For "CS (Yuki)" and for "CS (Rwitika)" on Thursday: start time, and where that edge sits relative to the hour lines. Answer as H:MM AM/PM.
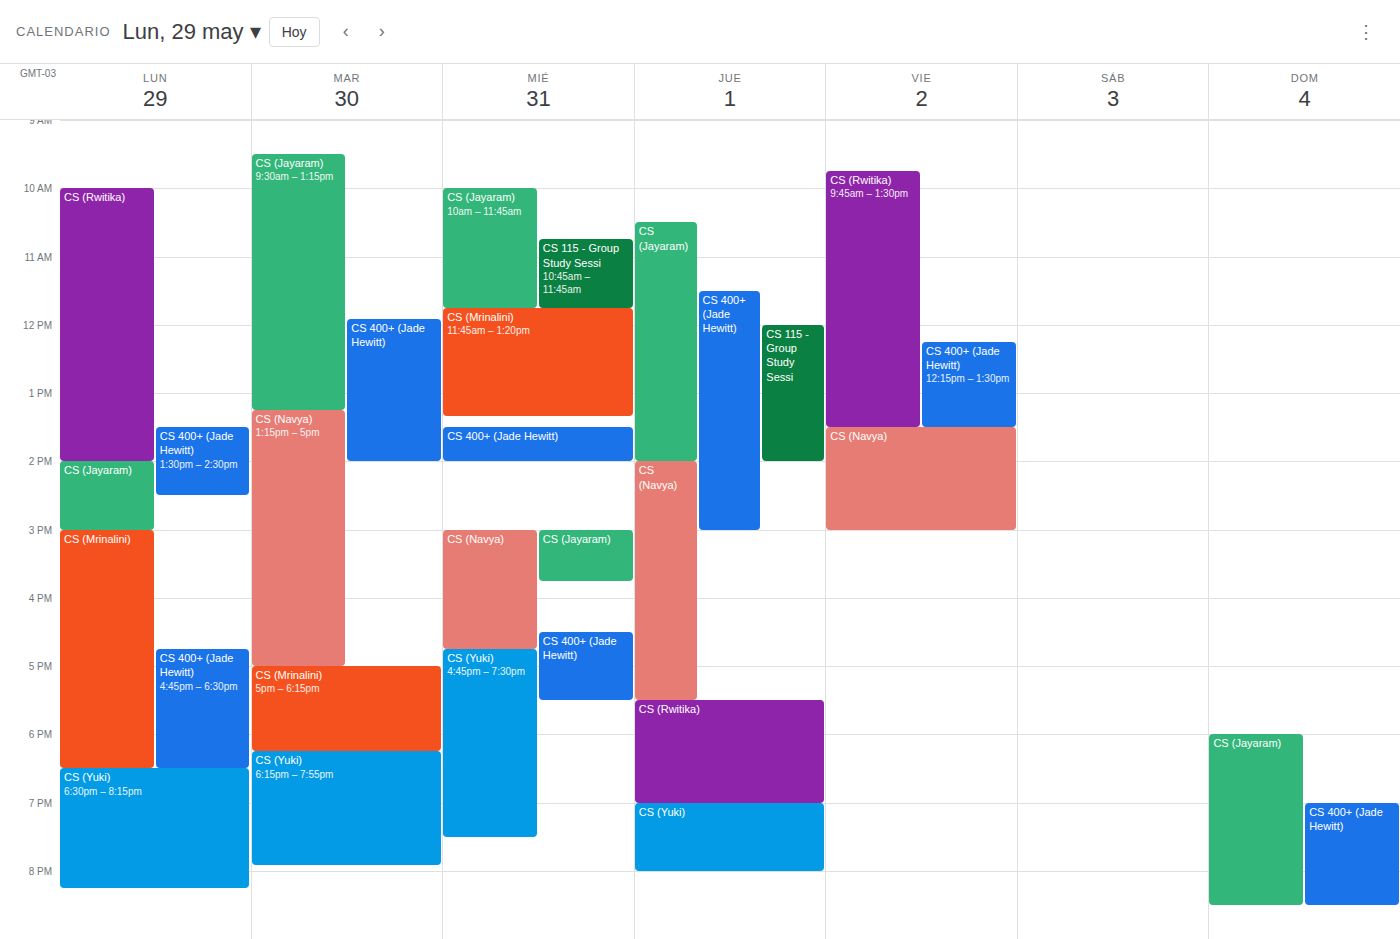
"CS (Yuki)": 7:00 PM, exactly on the 7 PM line. "CS (Rwitika)": 5:30 PM, halfway between the 5 PM and 6 PM lines.